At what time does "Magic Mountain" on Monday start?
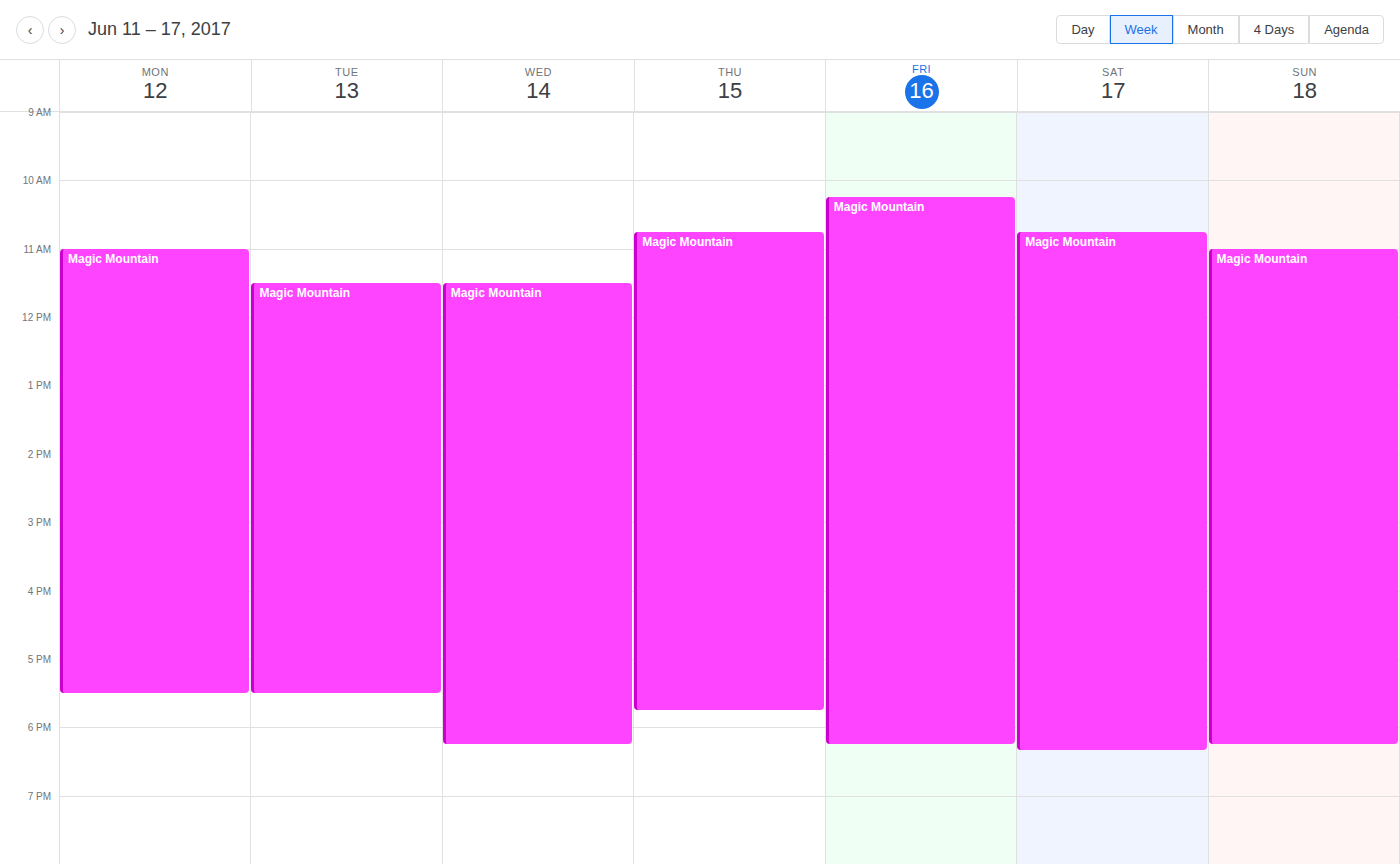
11:00 AM